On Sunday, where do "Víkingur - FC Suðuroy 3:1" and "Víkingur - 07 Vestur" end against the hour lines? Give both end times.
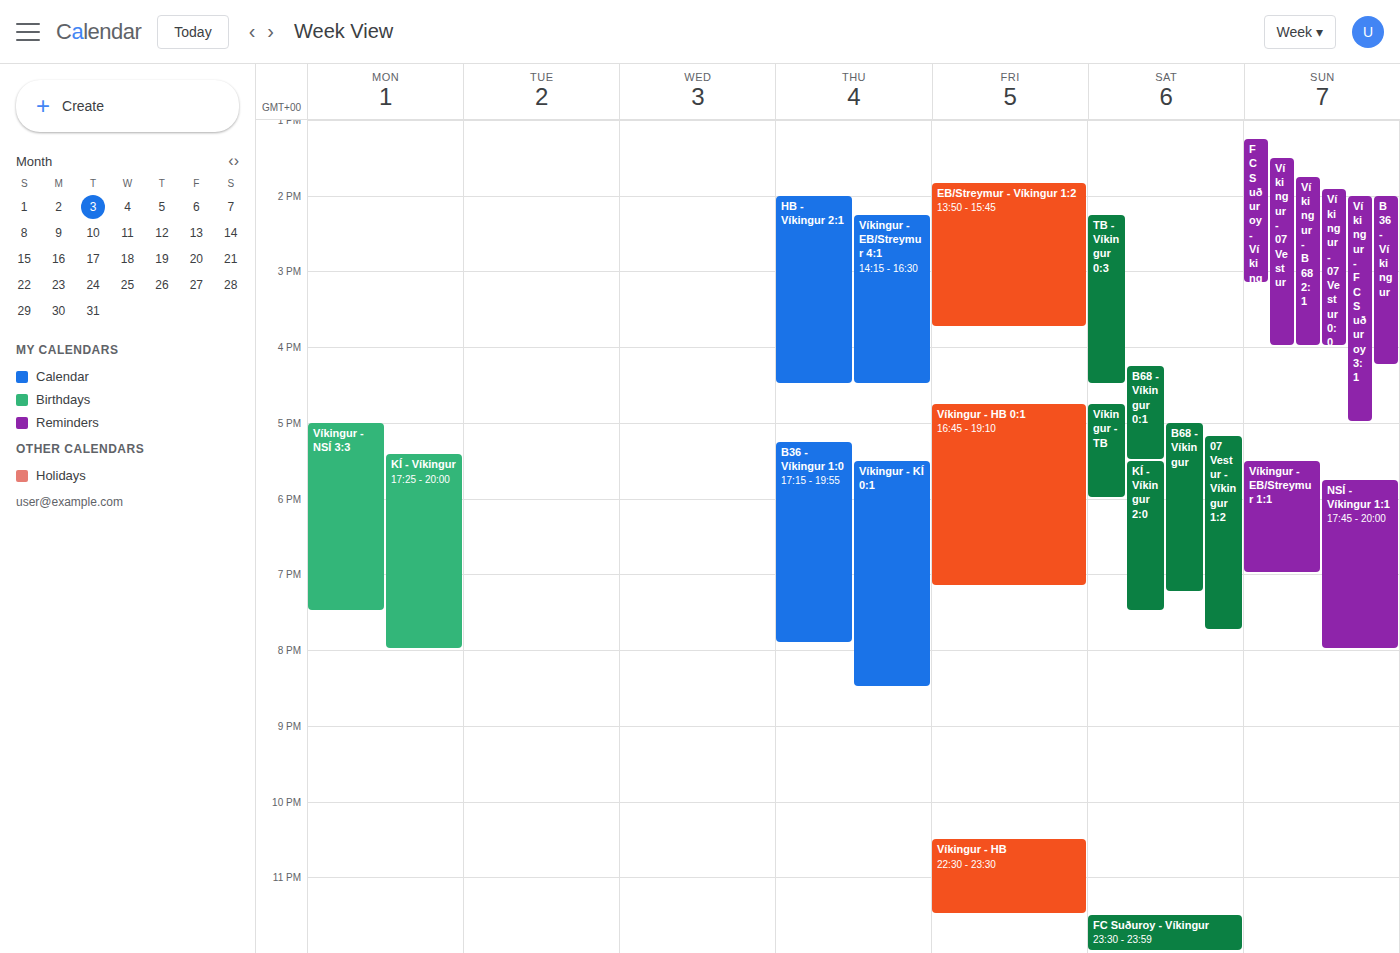
"Víkingur - FC Suðuroy 3:1": 5:00 PM, exactly on the 5 PM line. "Víkingur - 07 Vestur": 4:00 PM, exactly on the 4 PM line.